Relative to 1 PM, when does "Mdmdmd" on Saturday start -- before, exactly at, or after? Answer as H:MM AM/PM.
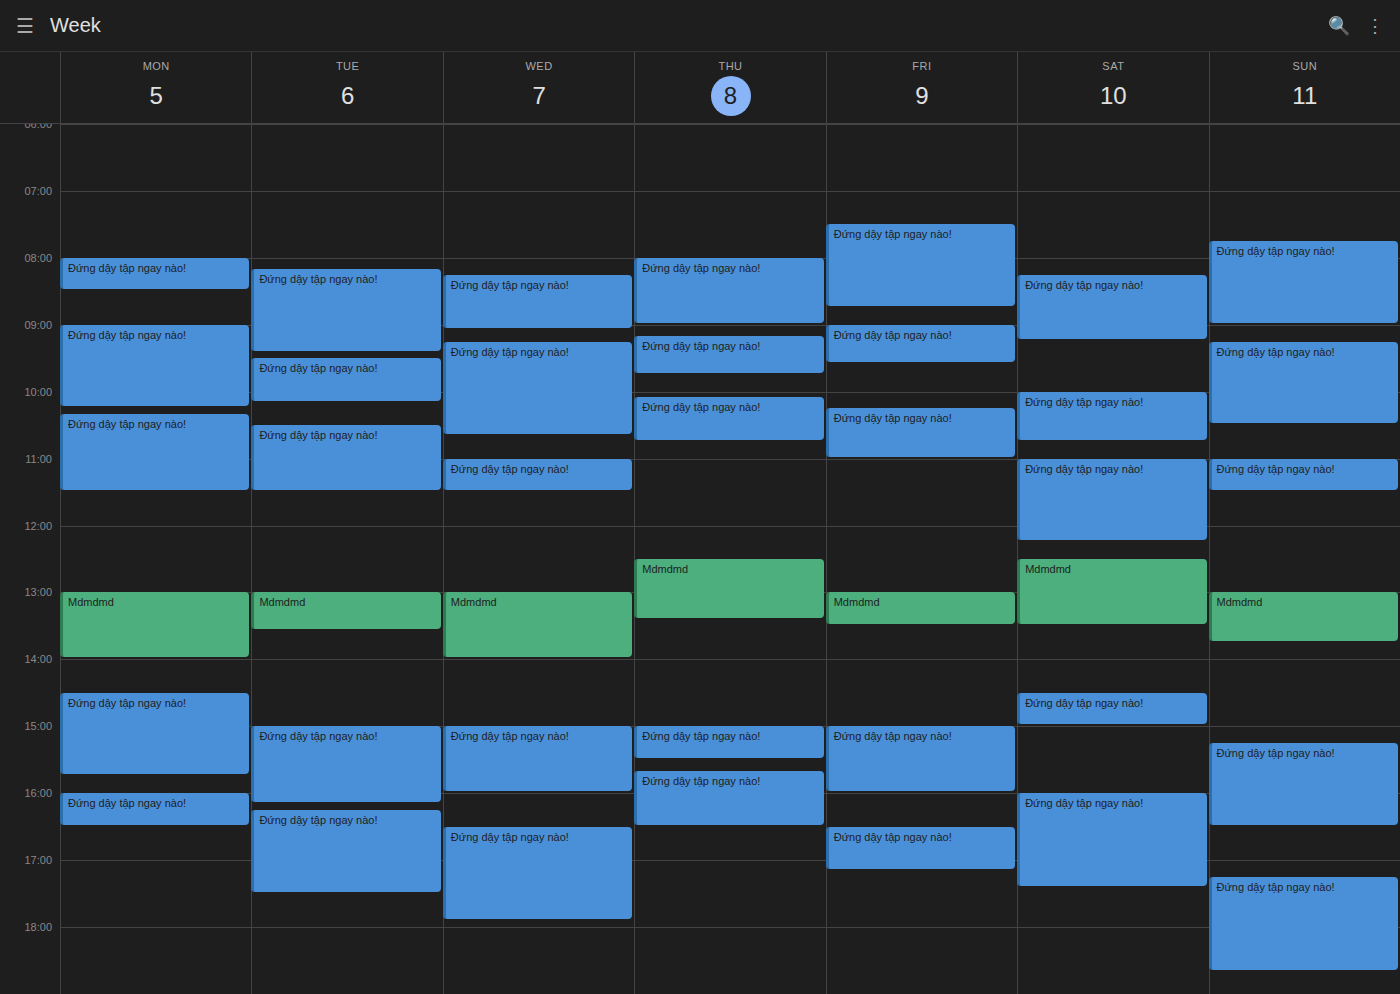
12:30 PM -- before 1 PM, 30 minutes above the 1 PM line.